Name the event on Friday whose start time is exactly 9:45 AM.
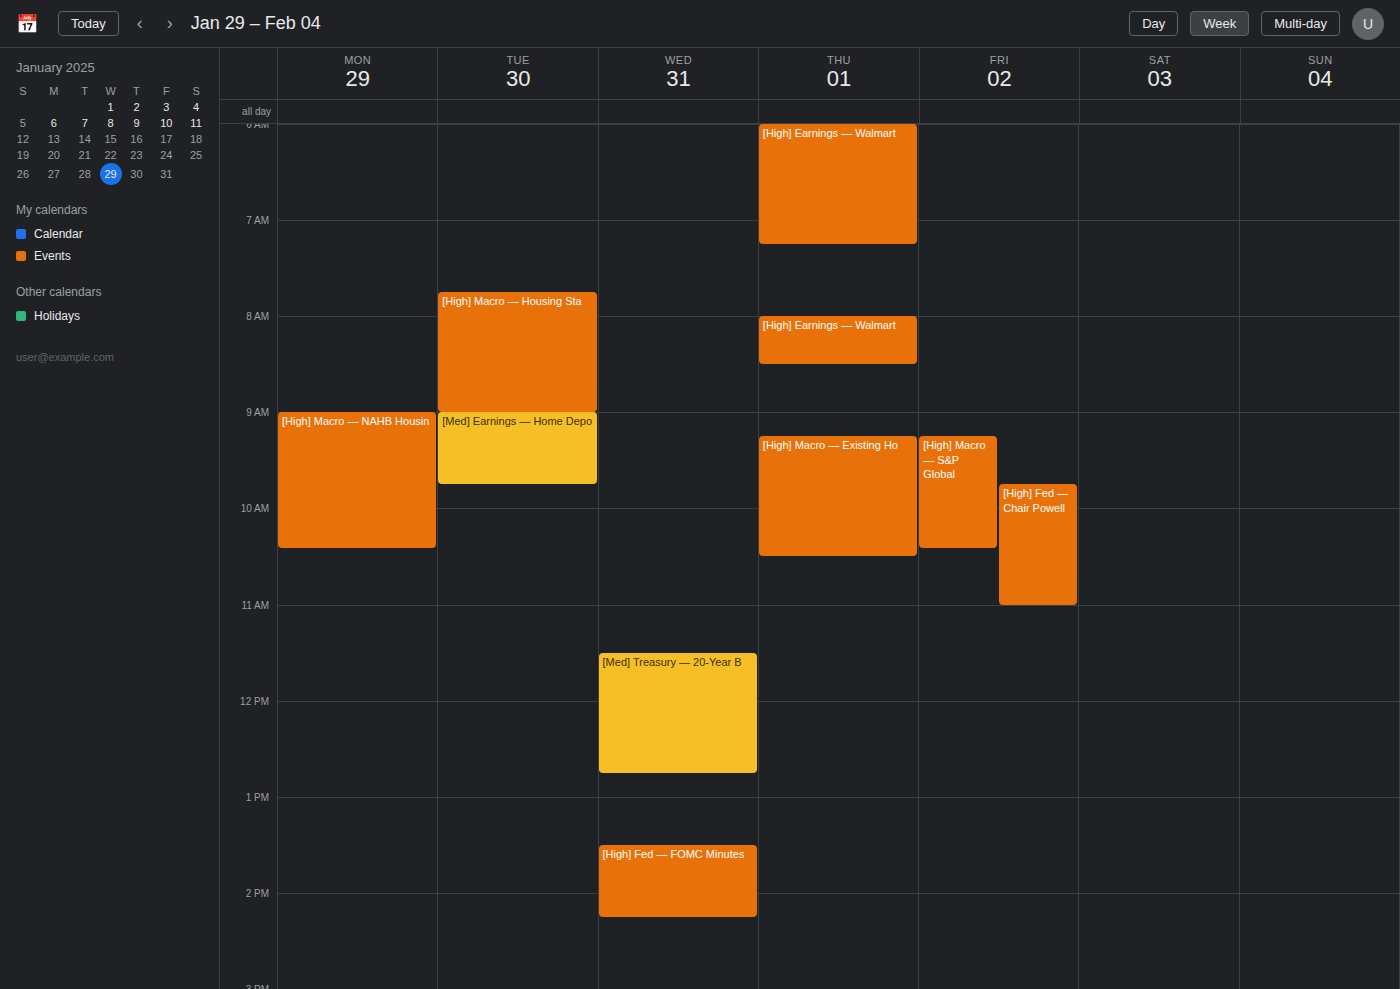
"[High] Fed — Chair Powell"